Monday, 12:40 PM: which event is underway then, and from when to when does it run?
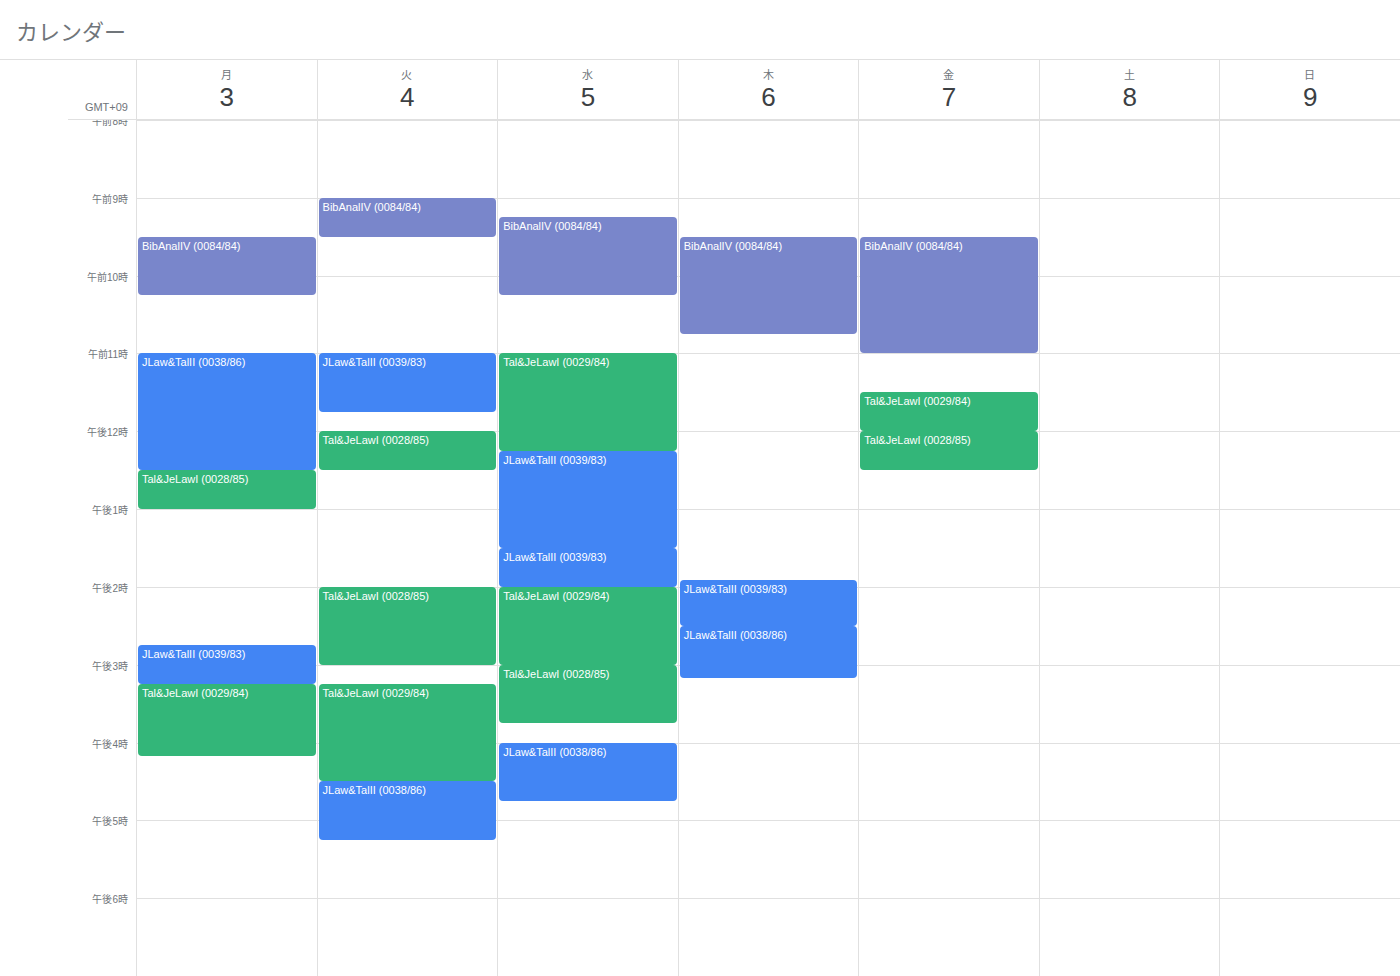
"Tal&JeLawI (0028/85)", 12:30 PM to 1:00 PM